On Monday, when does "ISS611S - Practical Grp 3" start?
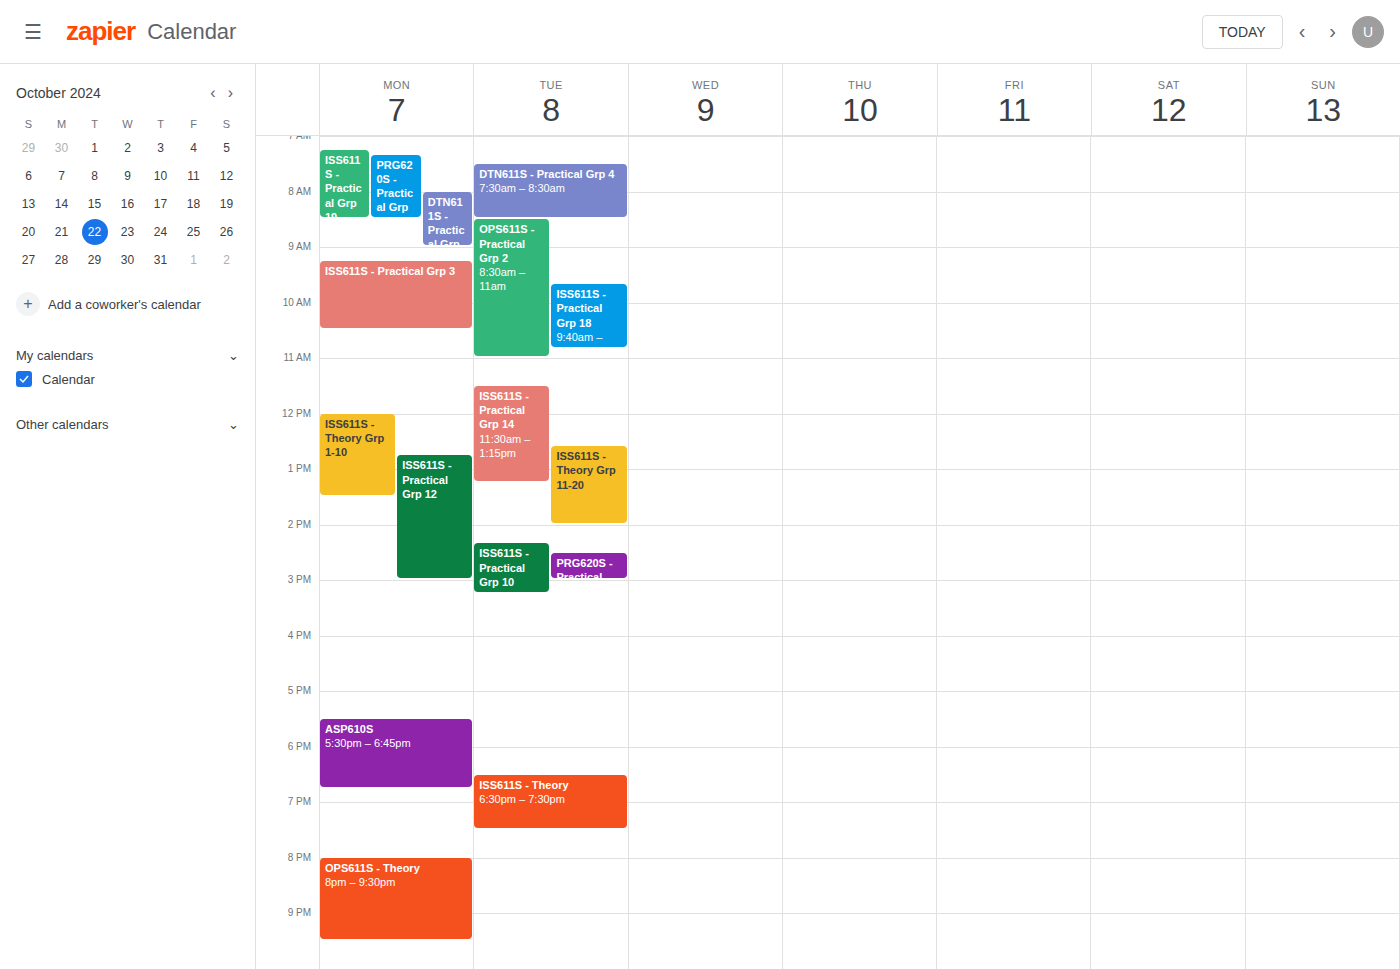
09:15